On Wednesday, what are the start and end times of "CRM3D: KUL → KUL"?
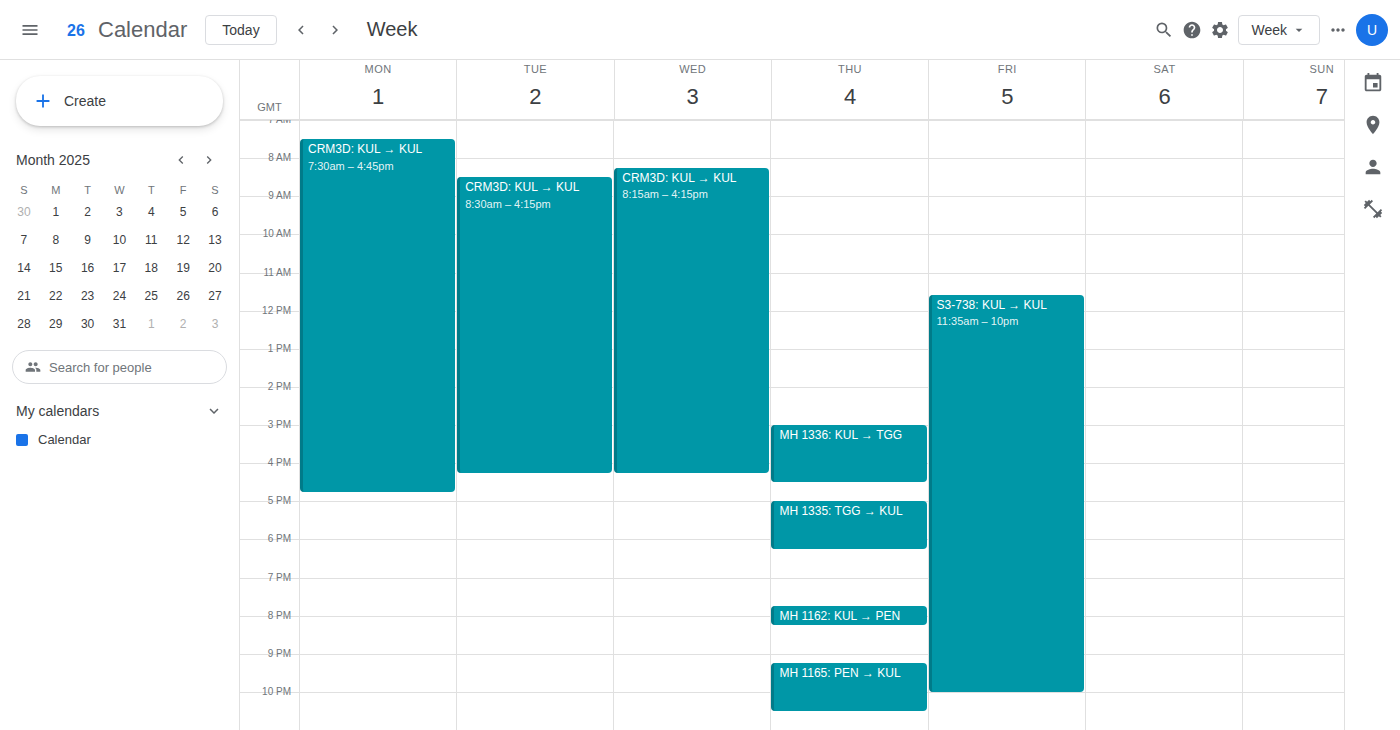
08:15 to 16:15